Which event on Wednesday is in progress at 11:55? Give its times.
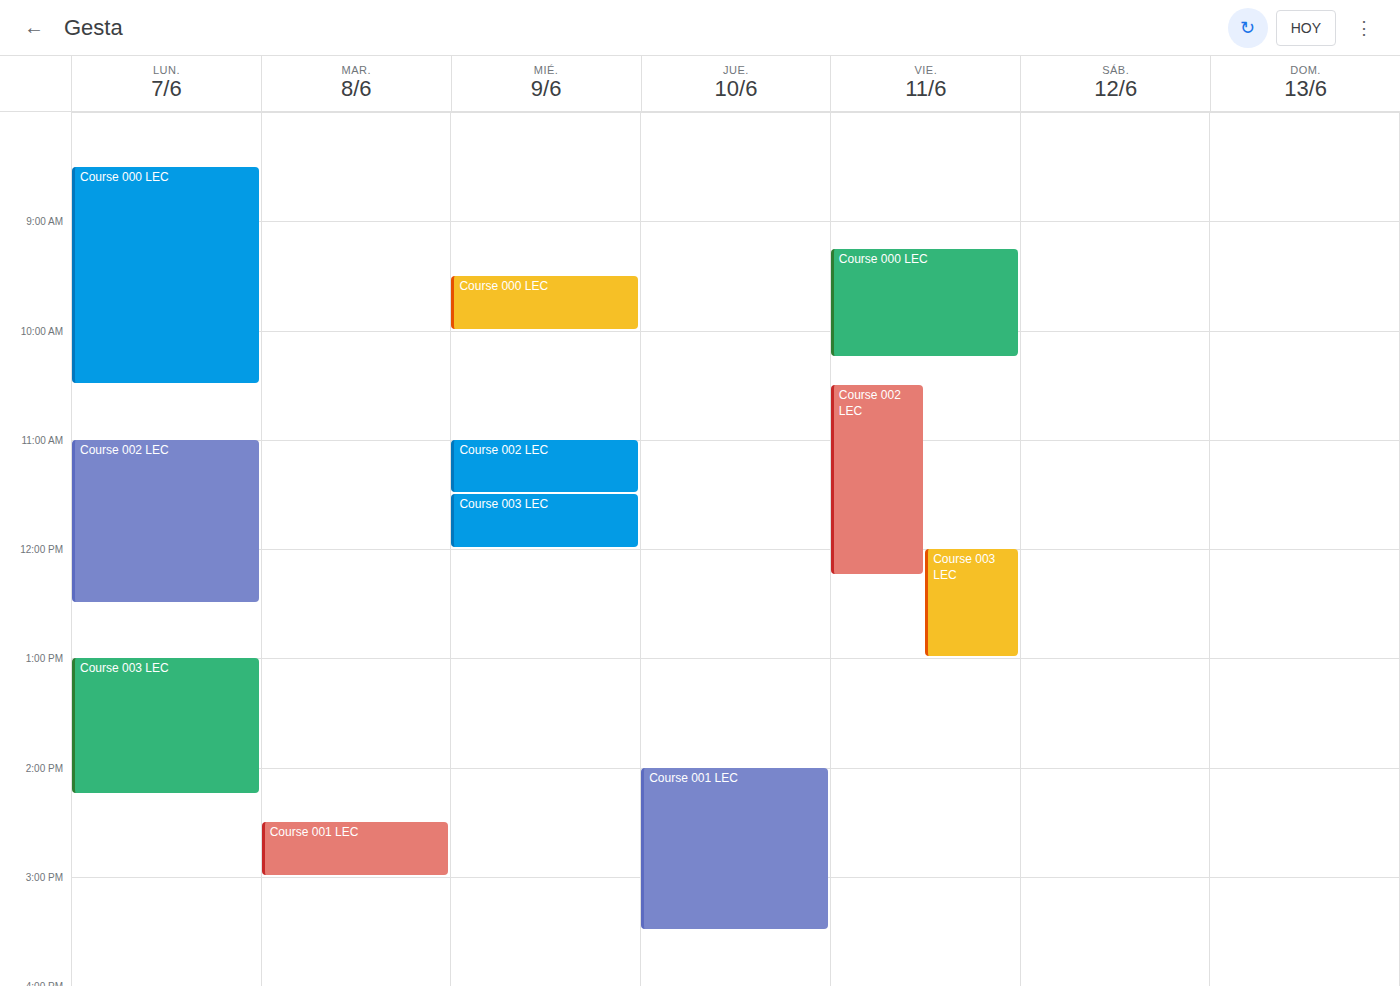
"Course 003 LEC", 11:30 to 12:00